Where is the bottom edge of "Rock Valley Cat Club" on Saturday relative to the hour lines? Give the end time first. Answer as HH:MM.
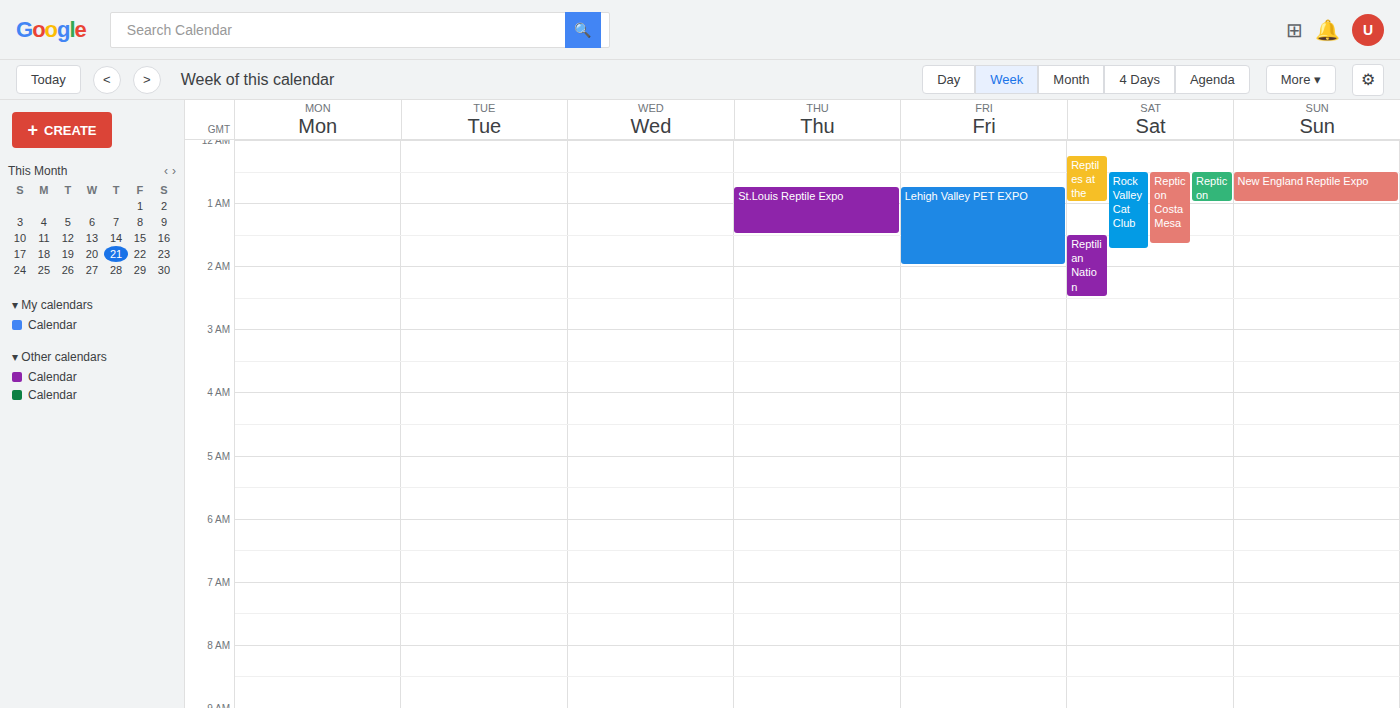
01:45 -- neither: three quarters of the way from the 01:00 line to the 02:00 line.